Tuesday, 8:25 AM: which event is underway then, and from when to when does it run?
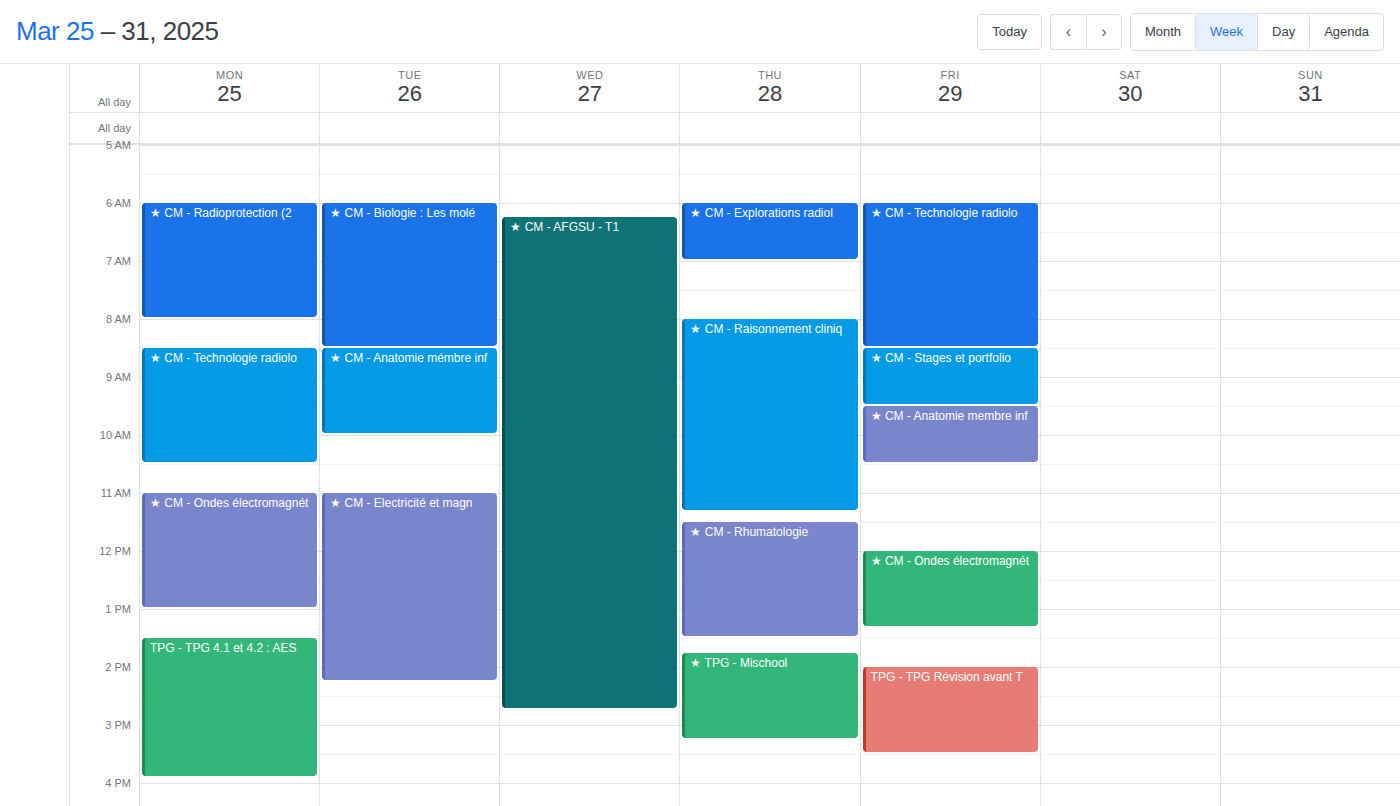
"★ CM - Biologie : Les molé", 6:00 AM to 8:30 AM